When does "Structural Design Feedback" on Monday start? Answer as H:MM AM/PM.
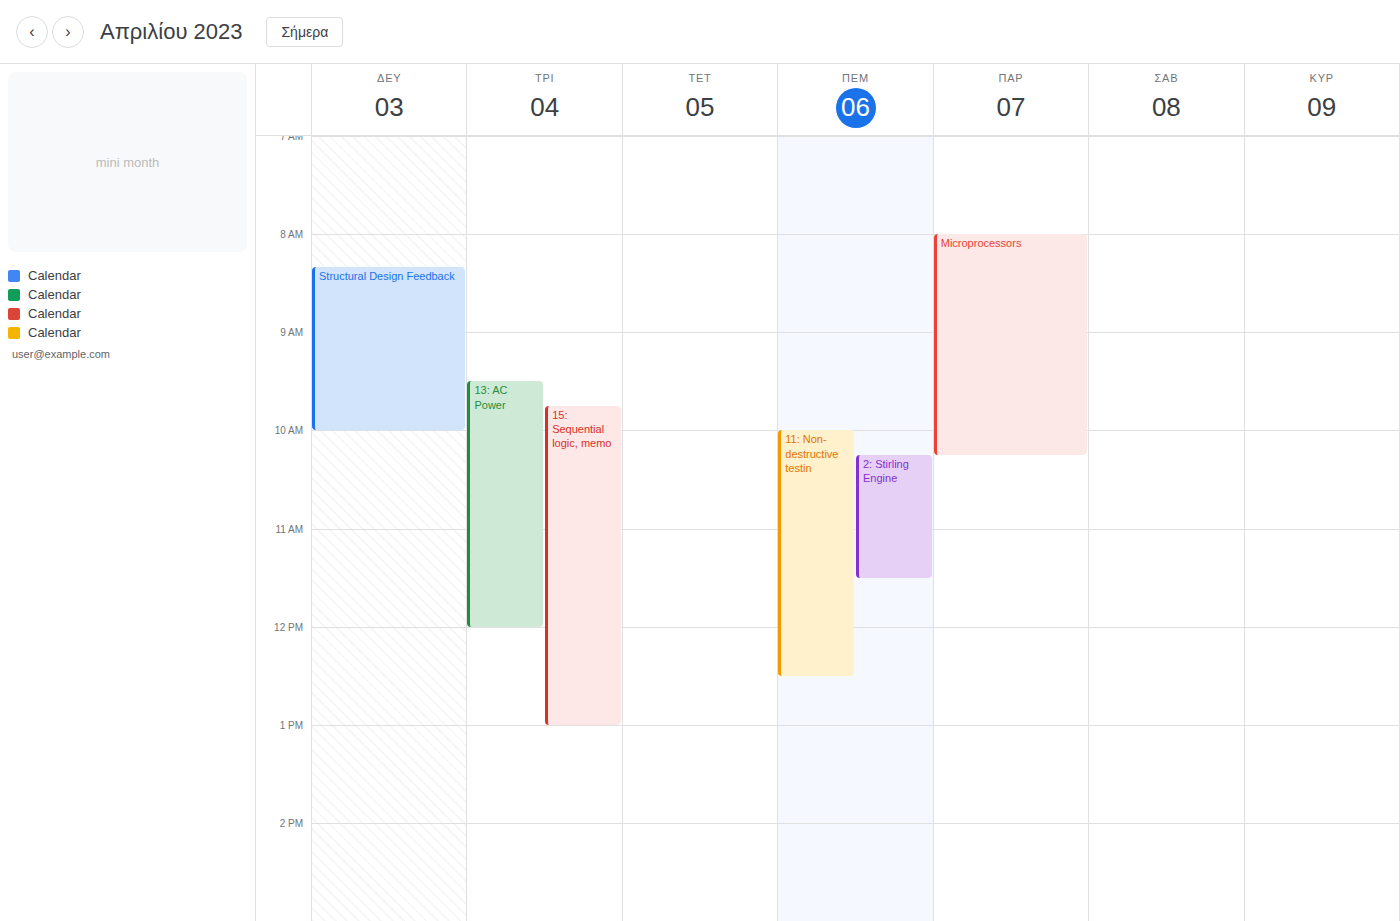
8:20 AM